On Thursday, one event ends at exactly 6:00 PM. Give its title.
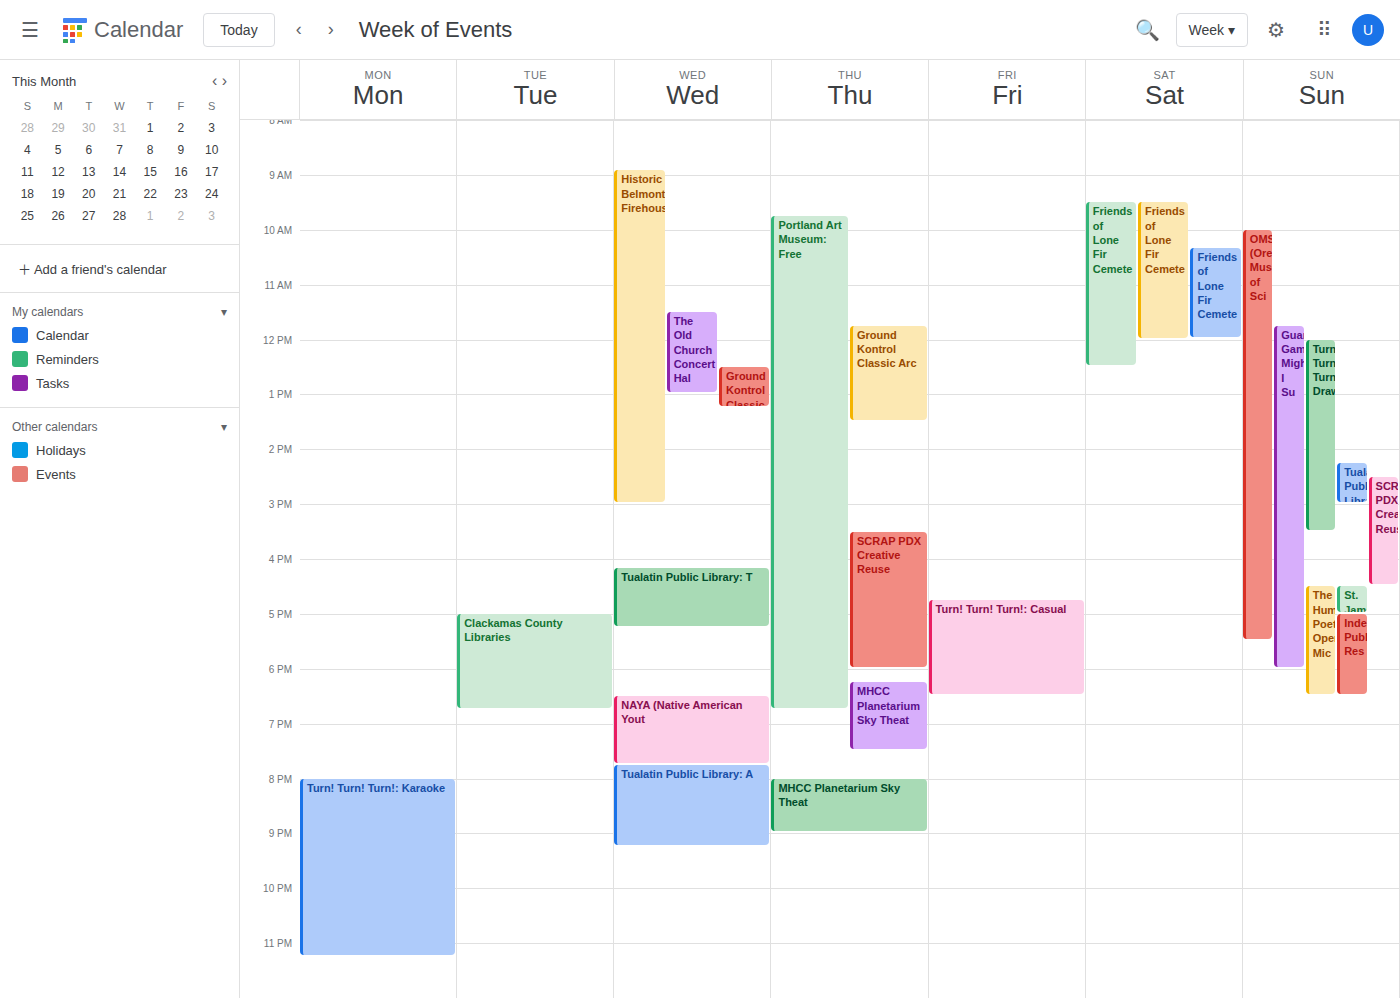
"SCRAP PDX Creative Reuse"